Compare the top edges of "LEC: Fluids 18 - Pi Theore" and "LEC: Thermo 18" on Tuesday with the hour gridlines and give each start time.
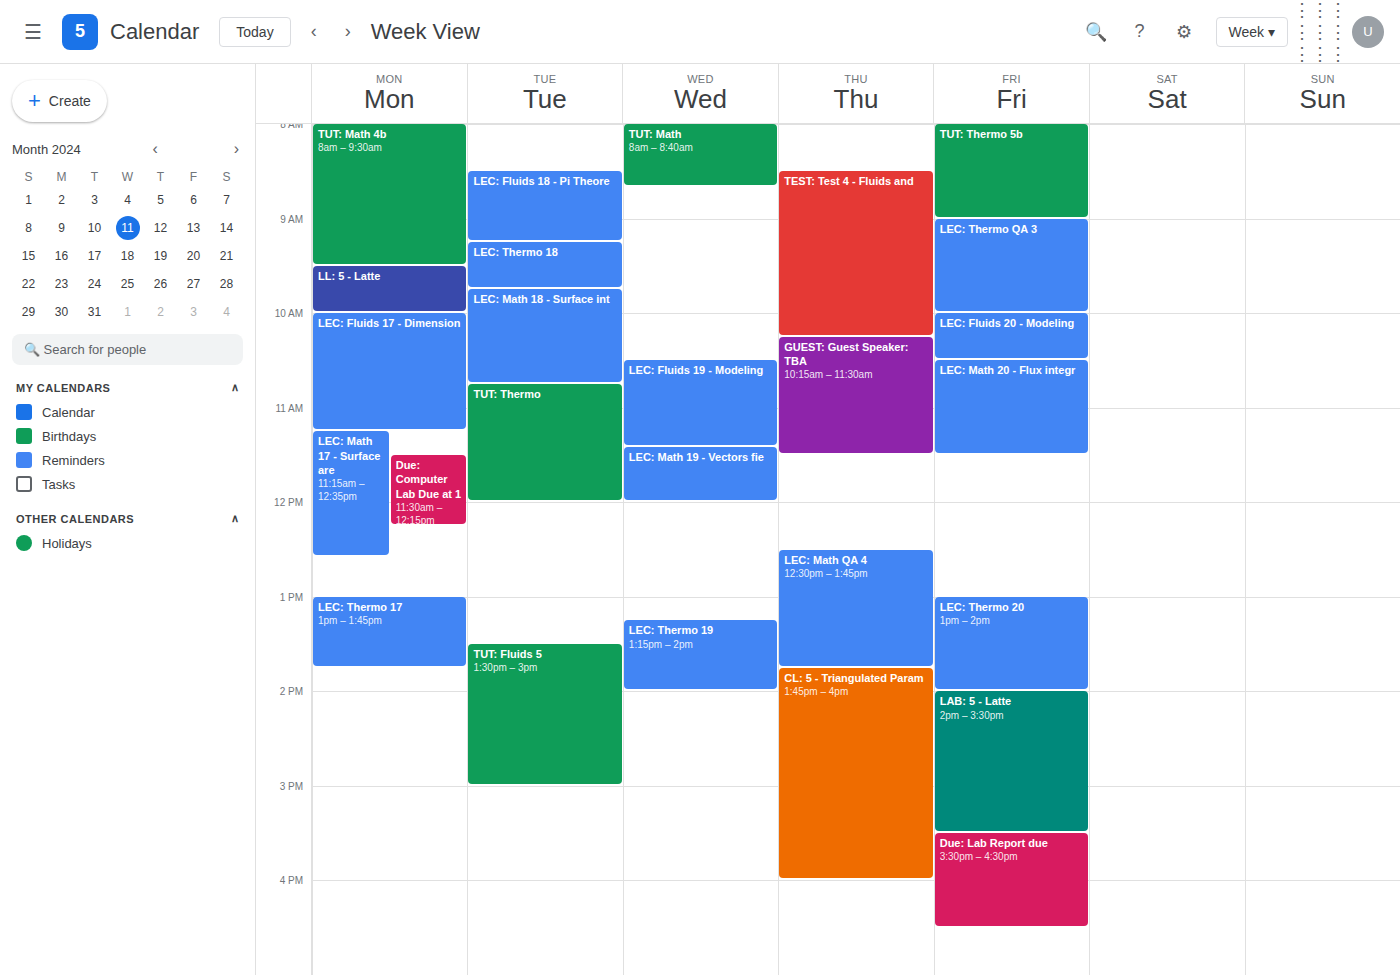
"LEC: Fluids 18 - Pi Theore": 8:30 AM, halfway between the 8 AM and 9 AM lines. "LEC: Thermo 18": 9:15 AM, neither: a quarter of the way from the 9 AM line to the 10 AM line.